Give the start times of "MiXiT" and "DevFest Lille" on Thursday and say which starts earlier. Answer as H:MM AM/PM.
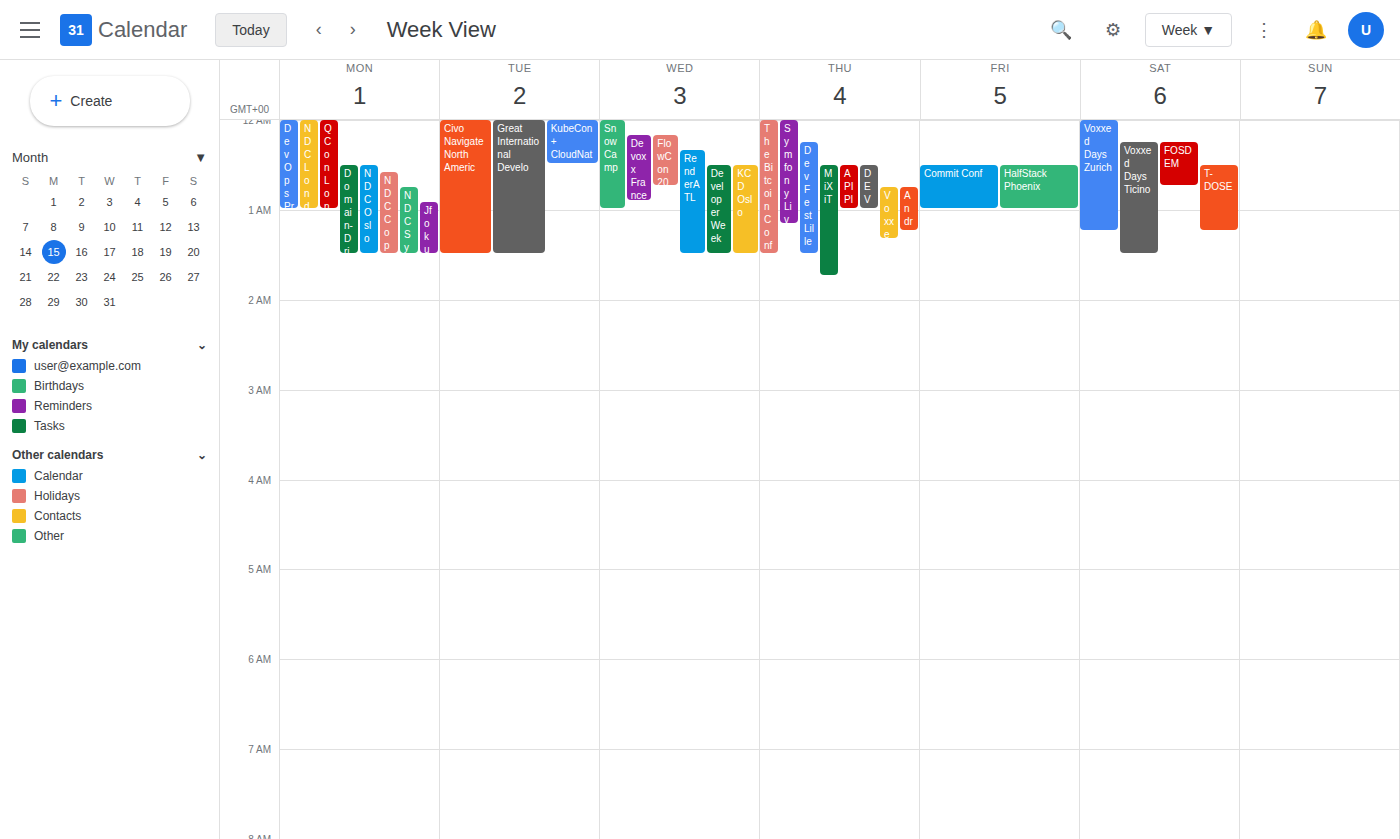
"DevFest Lille" 12:15 AM; "MiXiT" 12:30 AM.